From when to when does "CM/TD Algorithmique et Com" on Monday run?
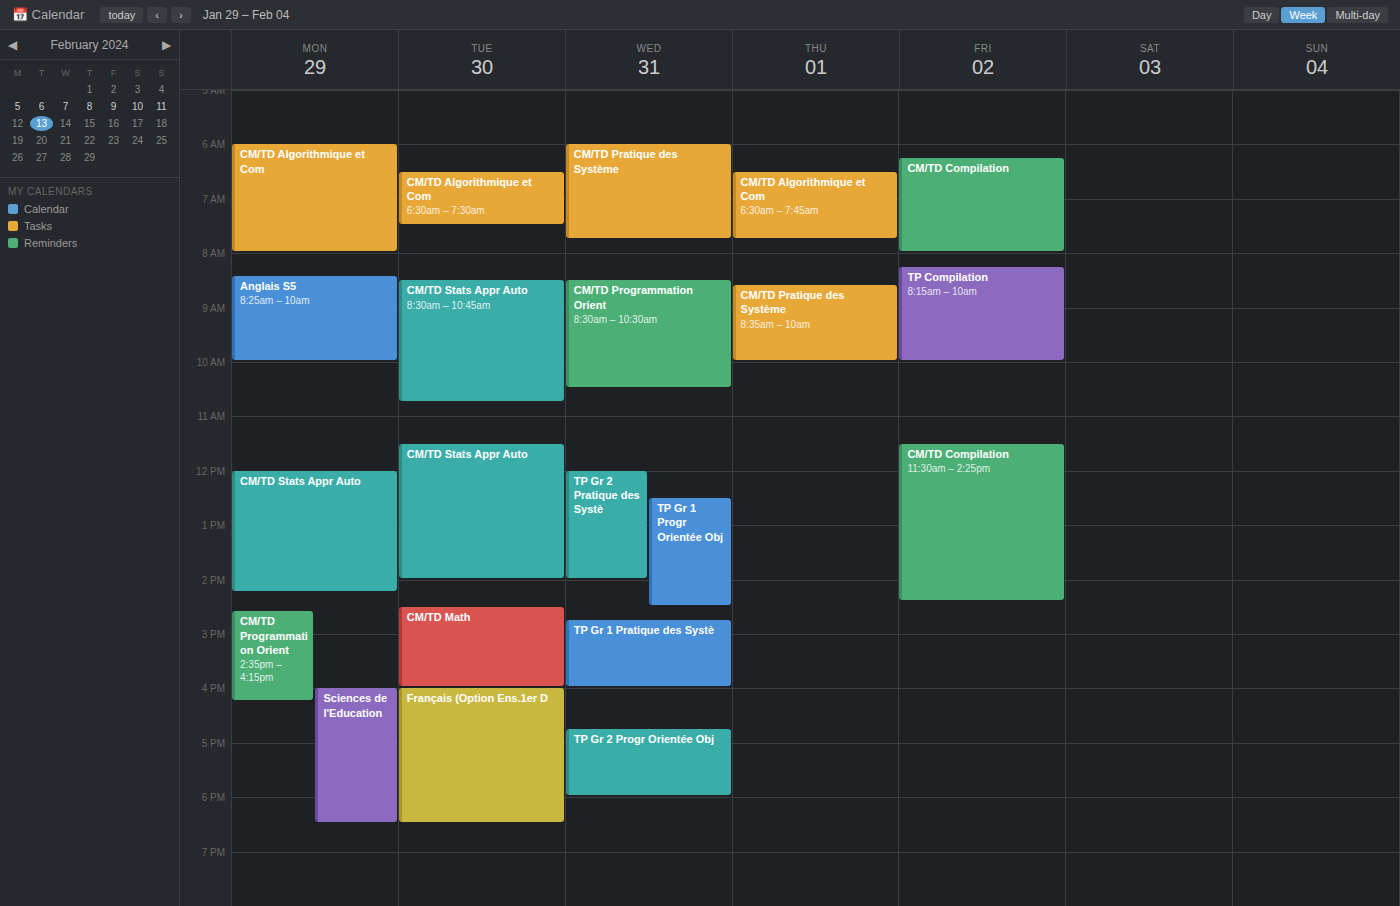
6:00 AM to 8:00 AM